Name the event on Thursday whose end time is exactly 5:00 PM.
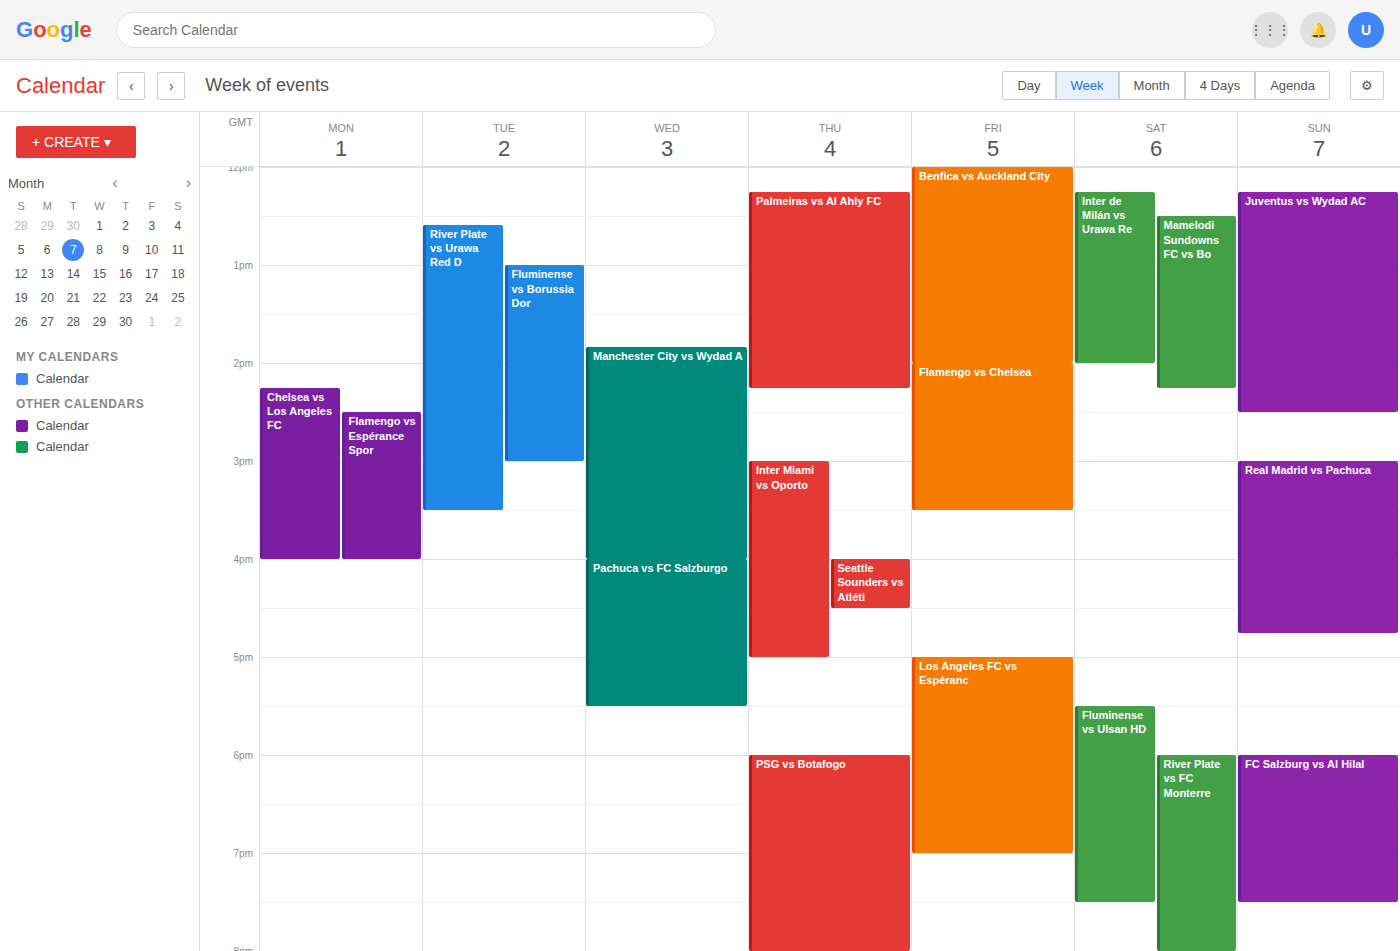
"Inter Miami vs Oporto"